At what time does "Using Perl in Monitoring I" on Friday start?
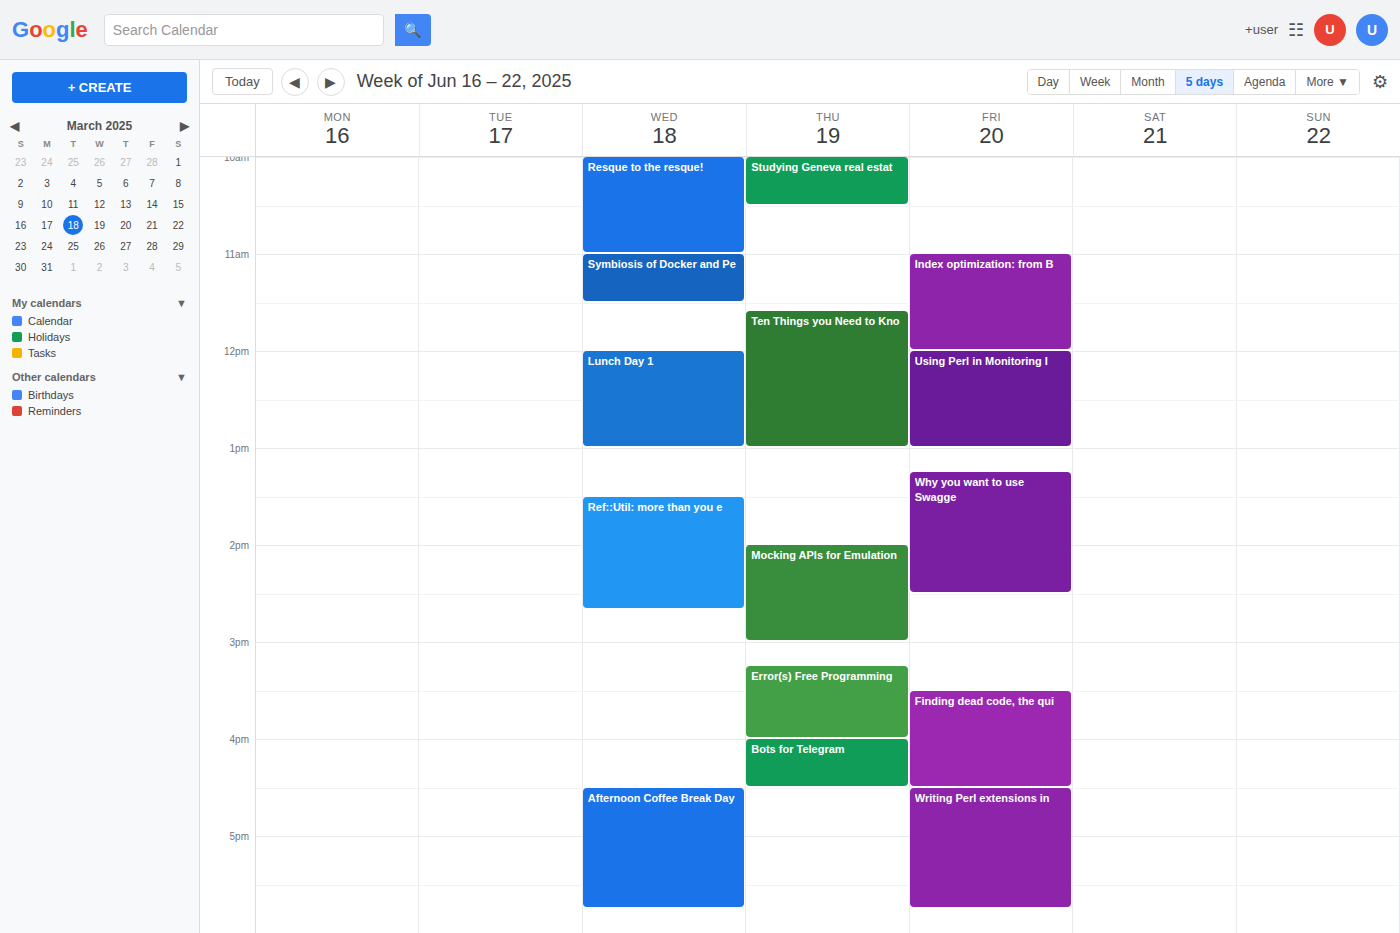
12:00 PM